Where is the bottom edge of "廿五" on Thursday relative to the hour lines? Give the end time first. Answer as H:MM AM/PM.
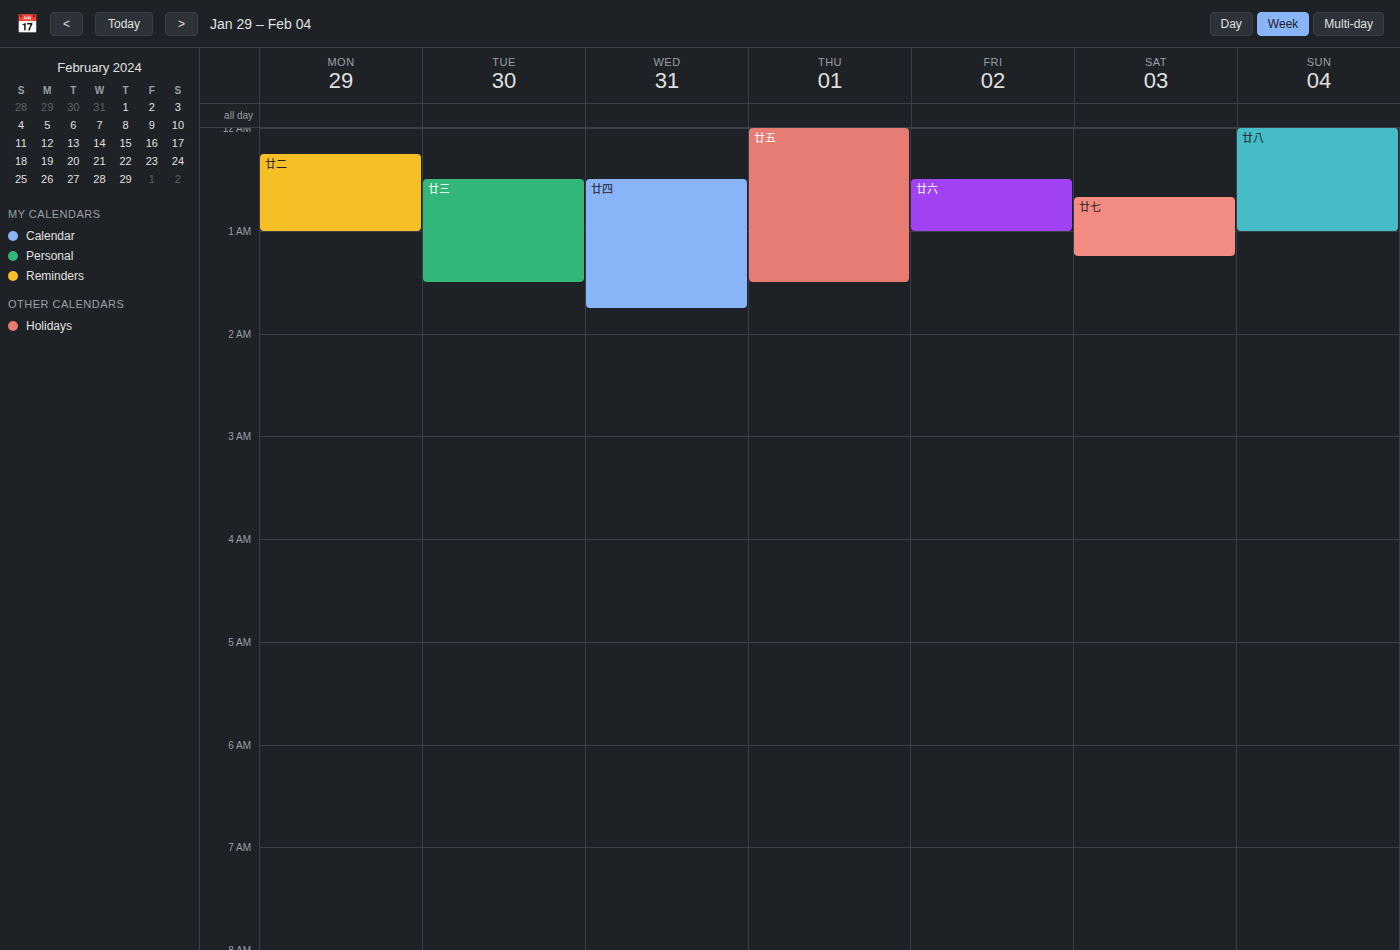
1:30 AM -- halfway between the 1 AM and 2 AM lines.